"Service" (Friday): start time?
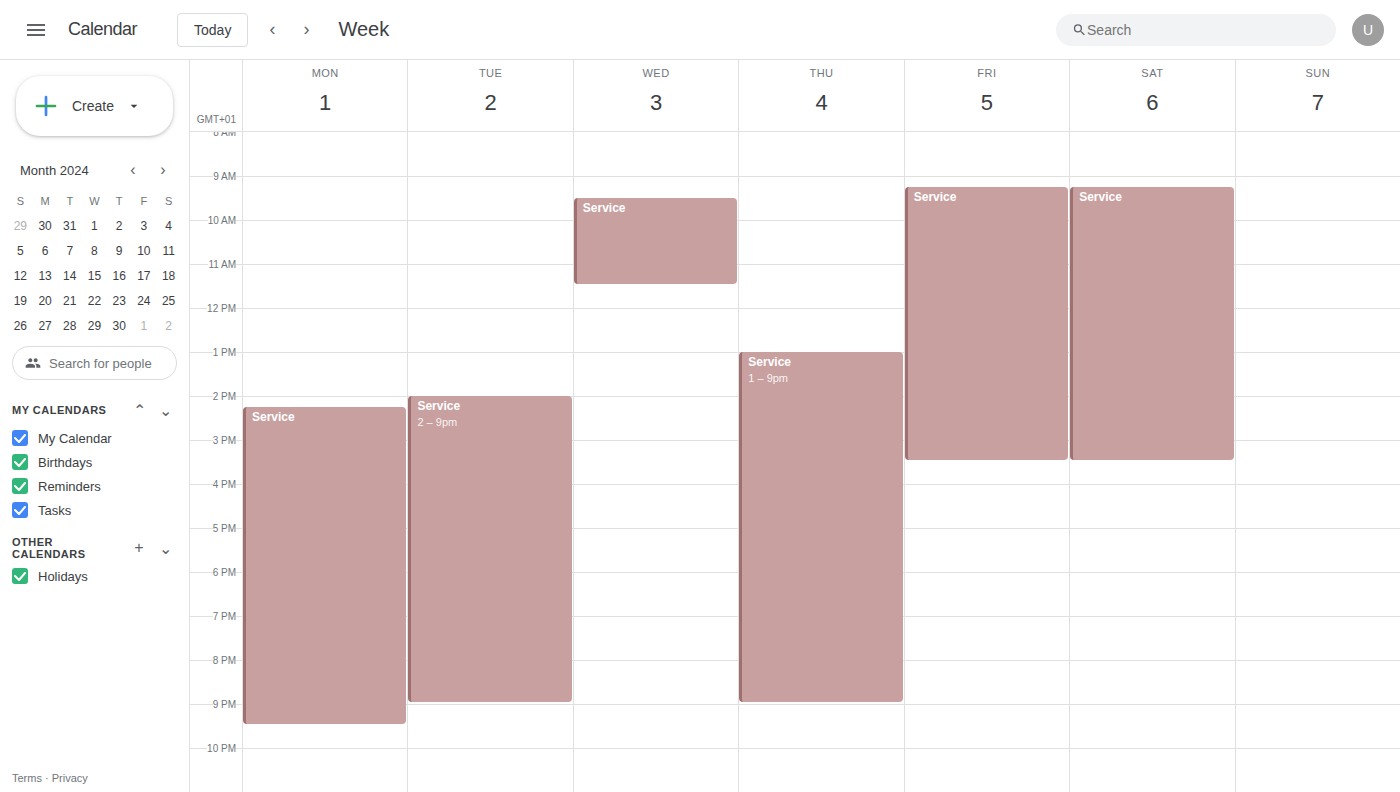
9:15 AM